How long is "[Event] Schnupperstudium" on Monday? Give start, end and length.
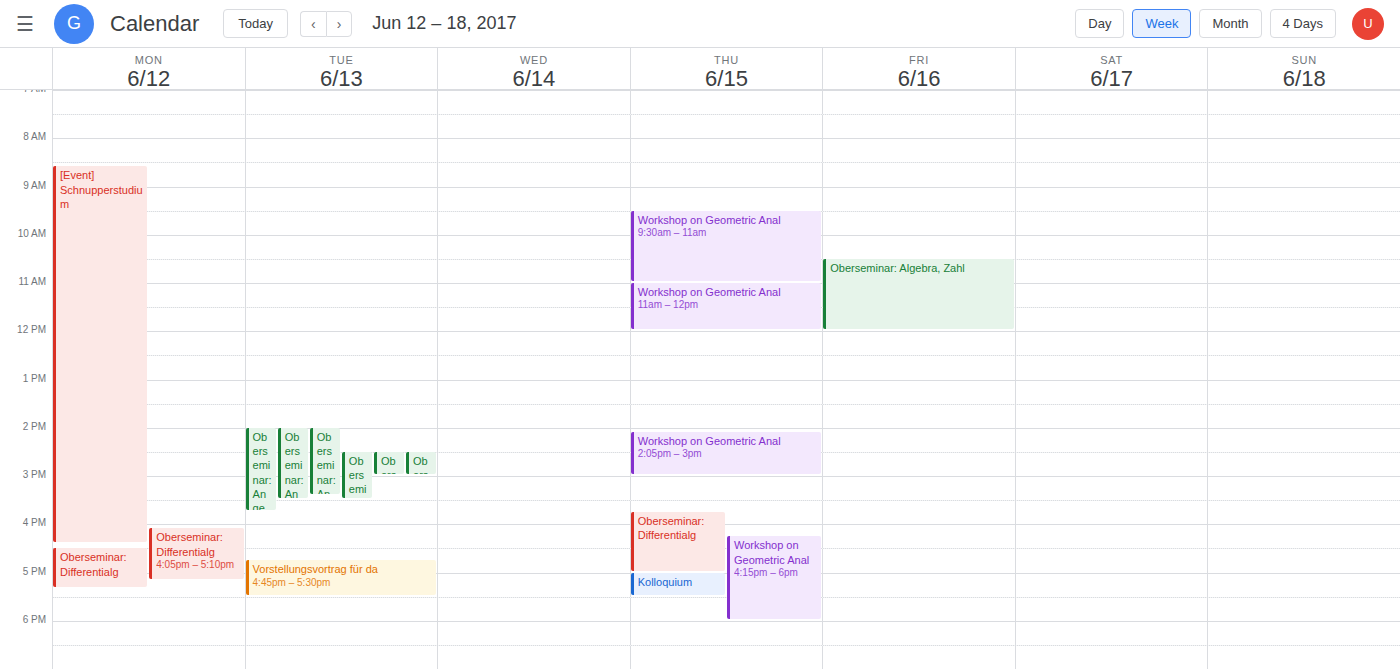
8:35 AM to 4:25 PM, 7 hours 50 minutes